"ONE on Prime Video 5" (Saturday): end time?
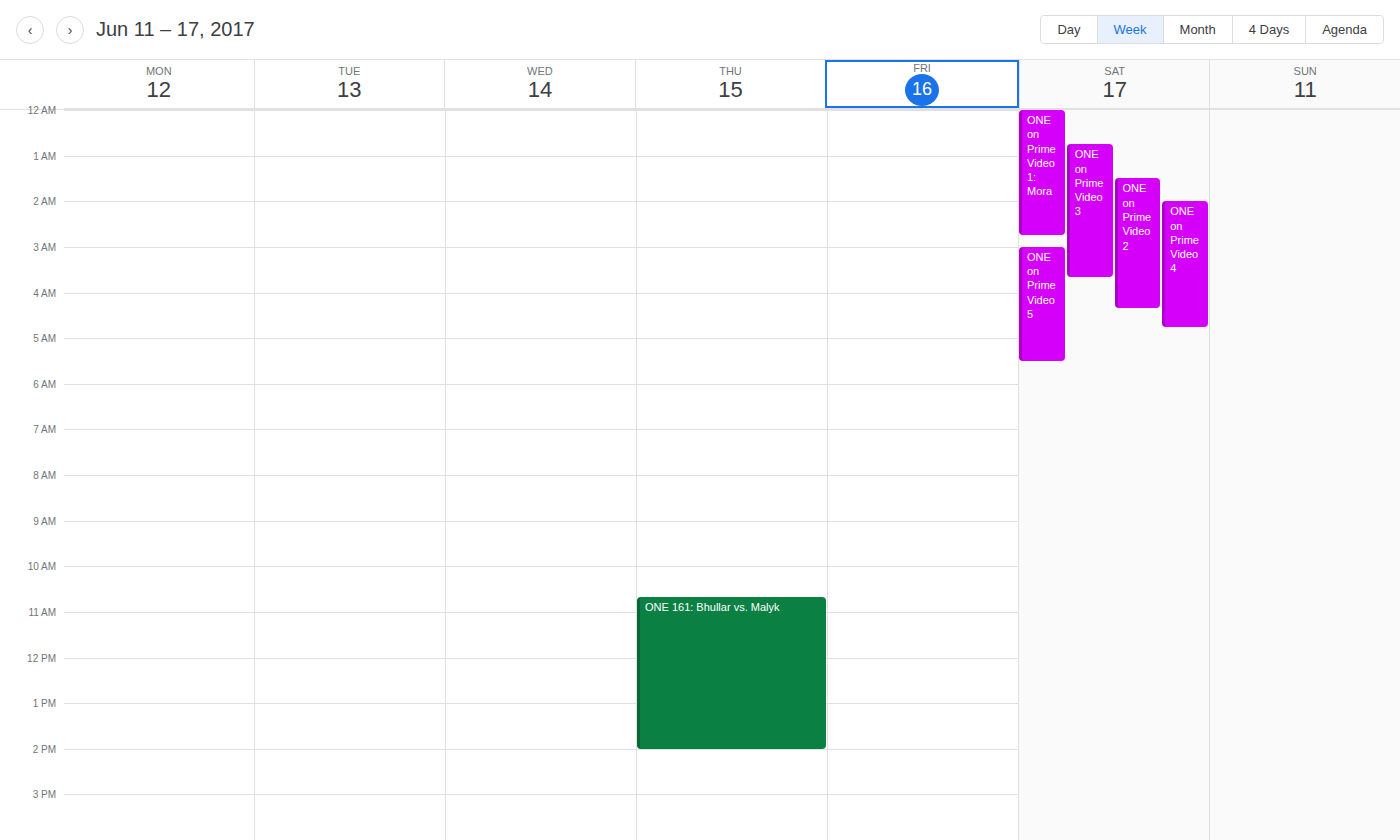
5:30 AM